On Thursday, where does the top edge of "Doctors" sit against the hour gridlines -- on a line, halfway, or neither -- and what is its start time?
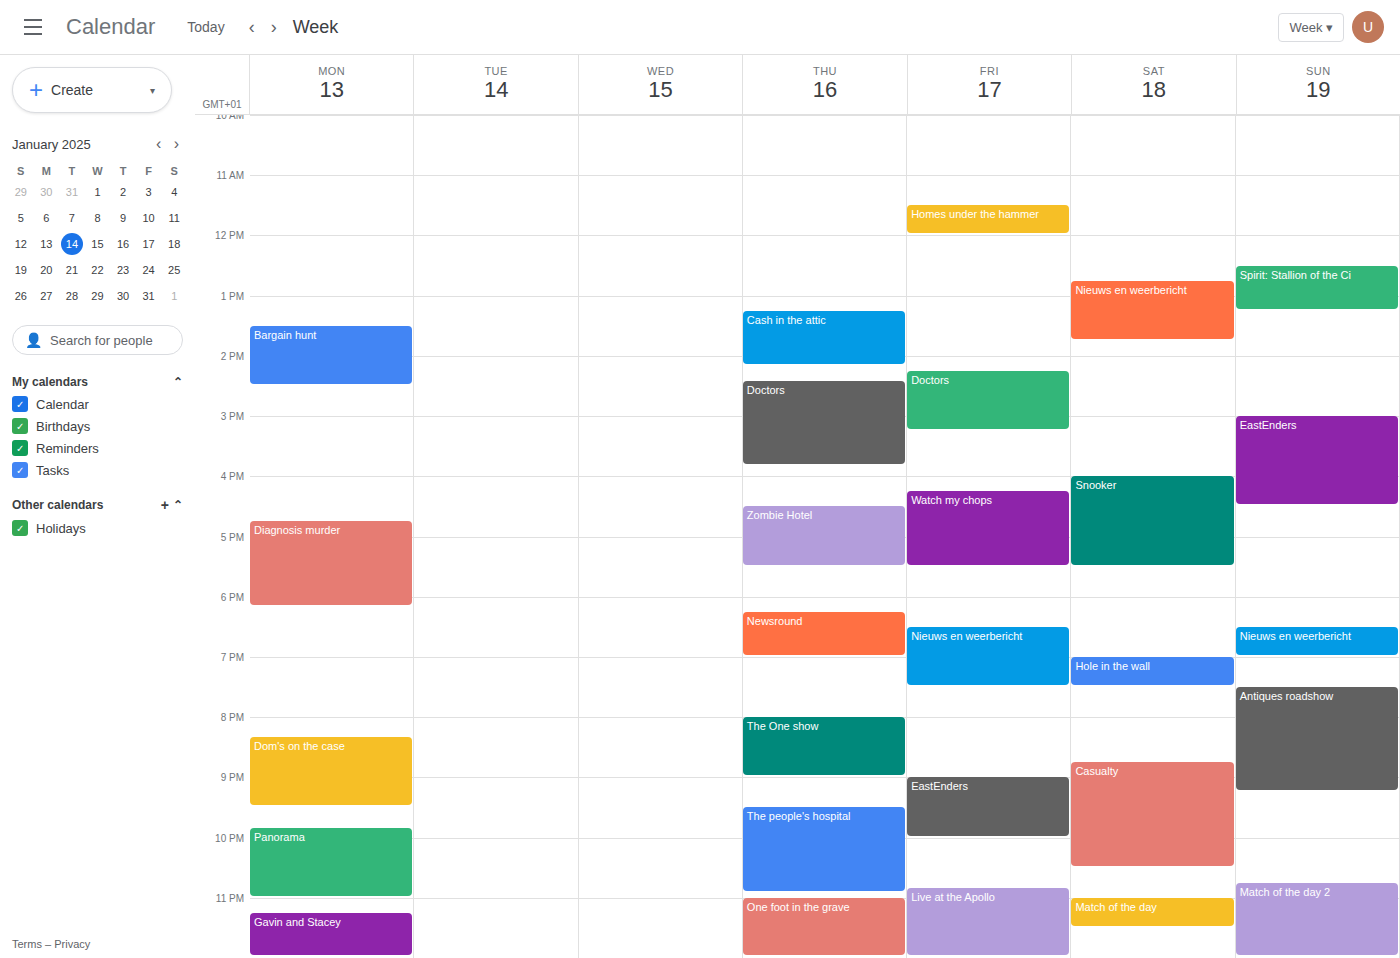
2:25 PM -- neither: 25 minutes below the 2 PM line and 35 minutes above the 3 PM line.